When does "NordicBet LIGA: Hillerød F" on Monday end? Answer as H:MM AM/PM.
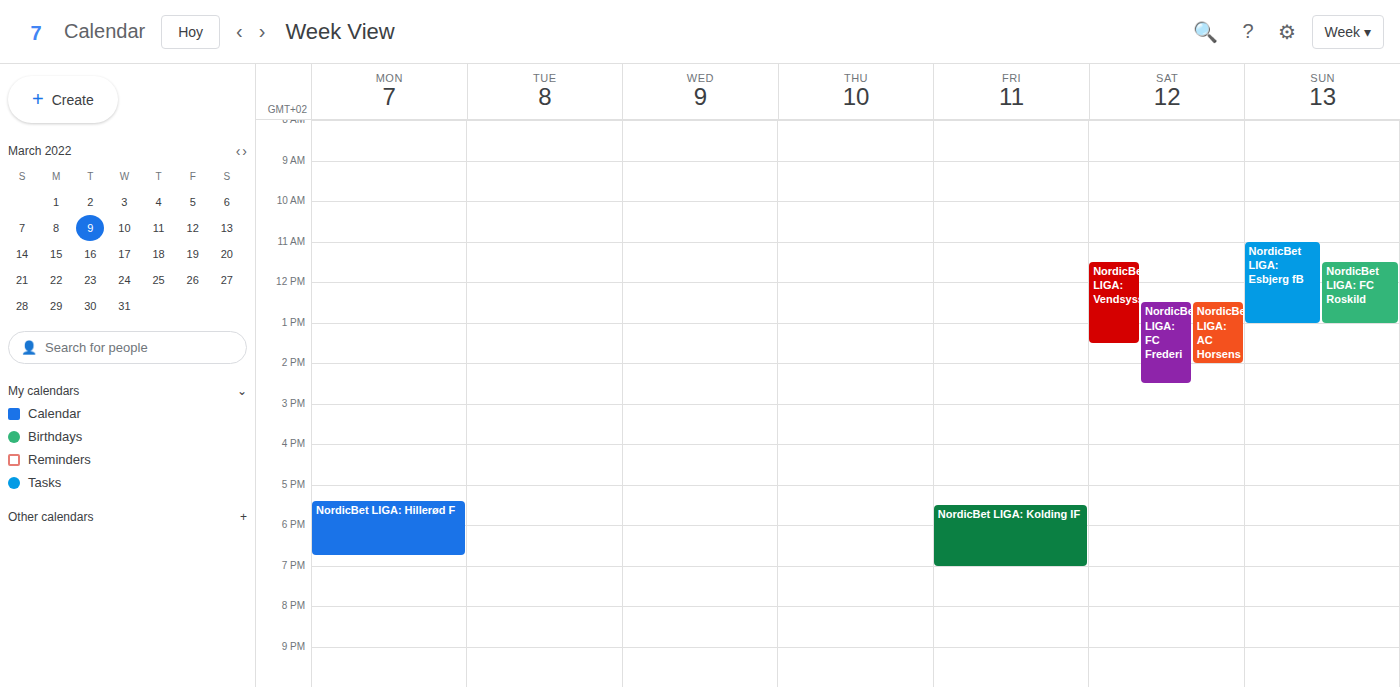
6:45 PM